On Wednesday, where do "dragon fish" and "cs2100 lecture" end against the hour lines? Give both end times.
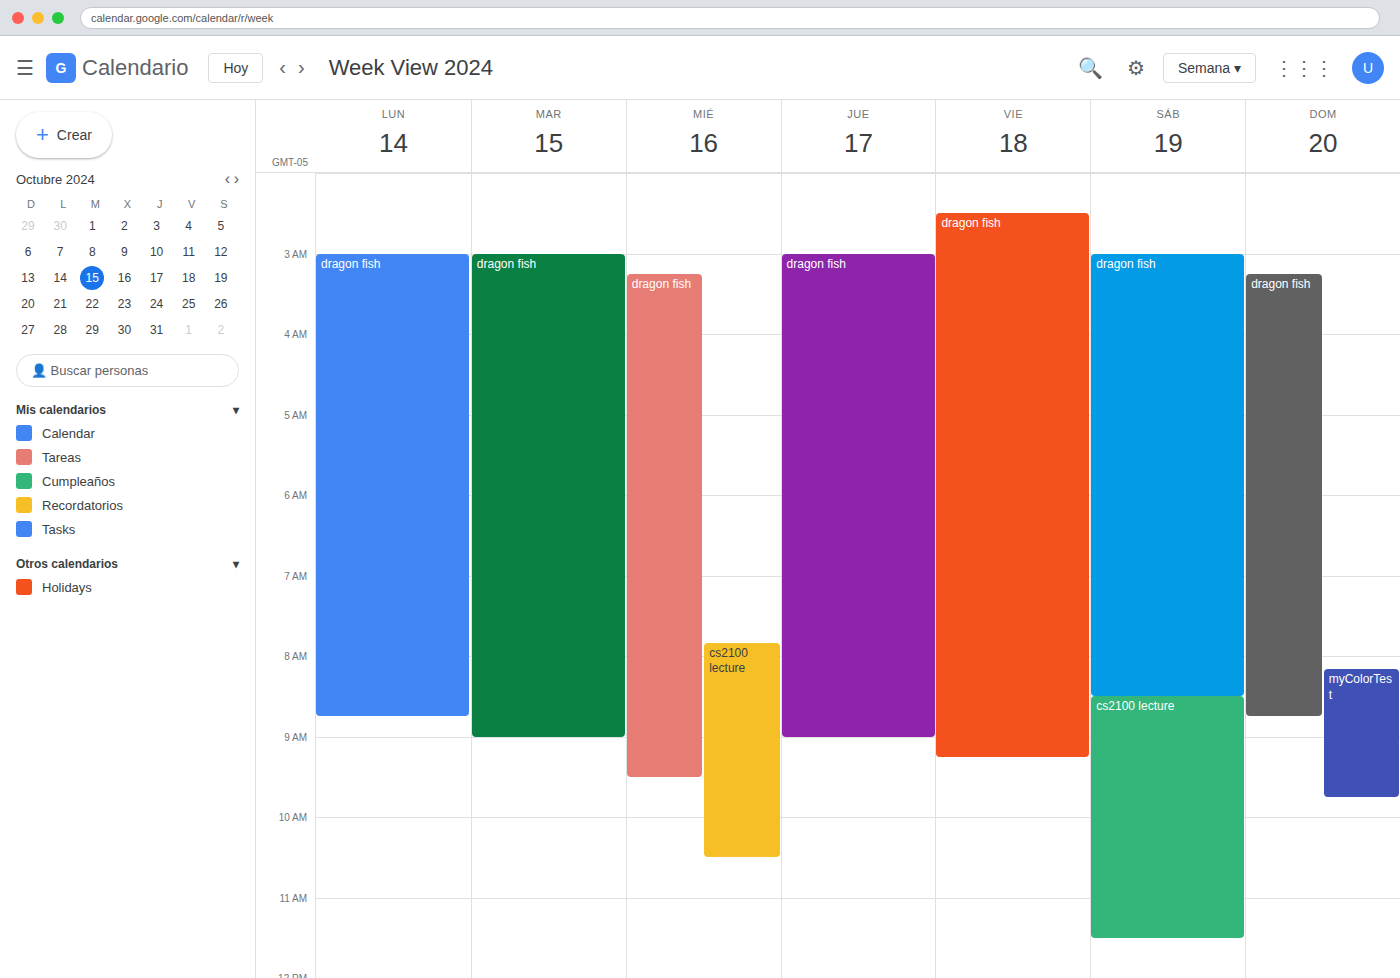
"dragon fish": 9:30 AM, halfway between the 9 AM and 10 AM lines. "cs2100 lecture": 10:30 AM, halfway between the 10 AM and 11 AM lines.